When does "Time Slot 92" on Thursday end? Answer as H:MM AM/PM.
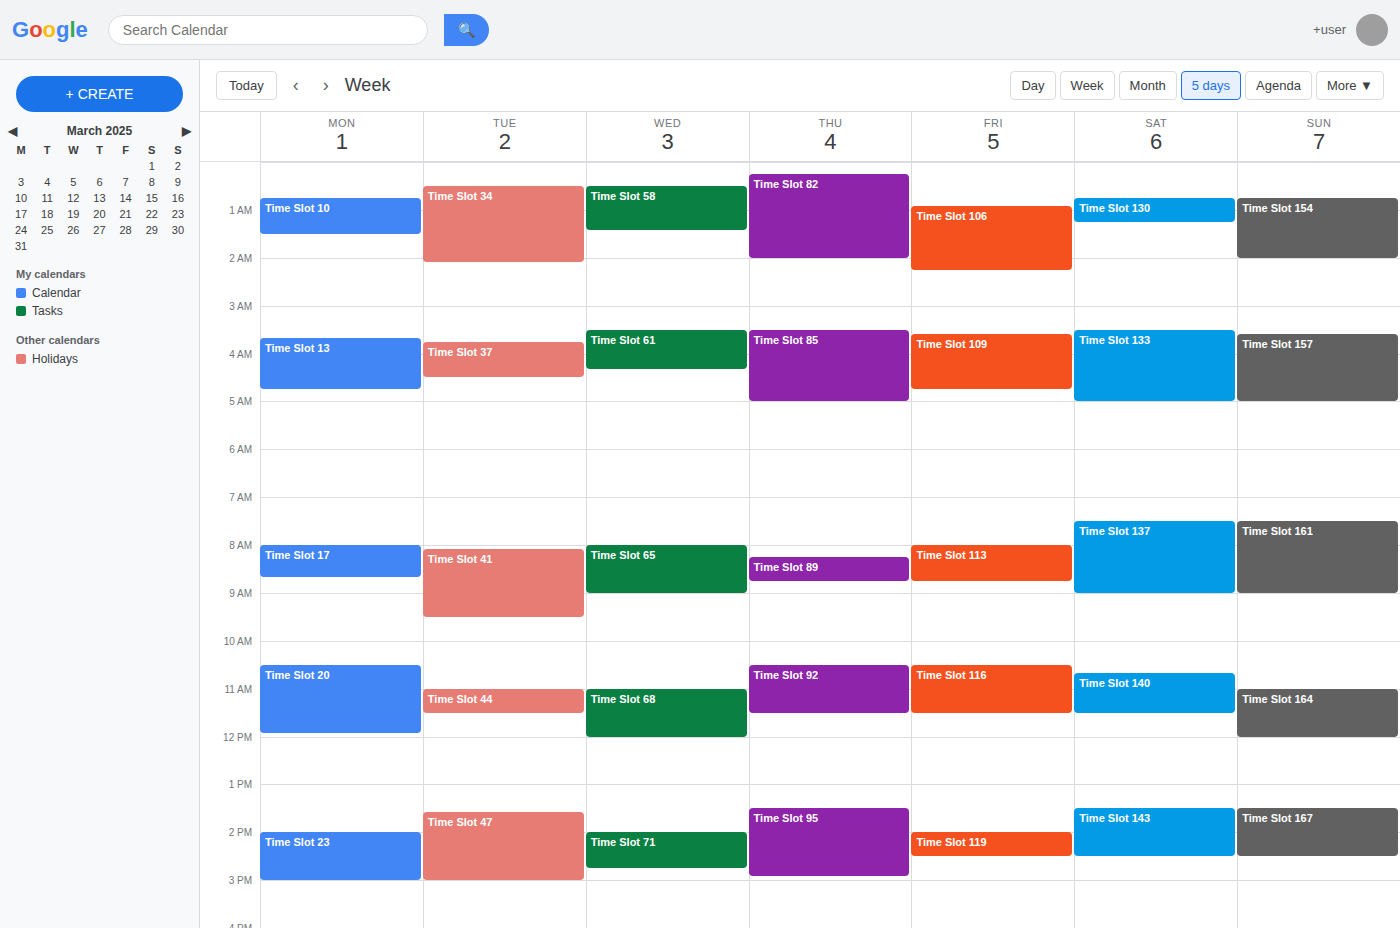
11:30 AM